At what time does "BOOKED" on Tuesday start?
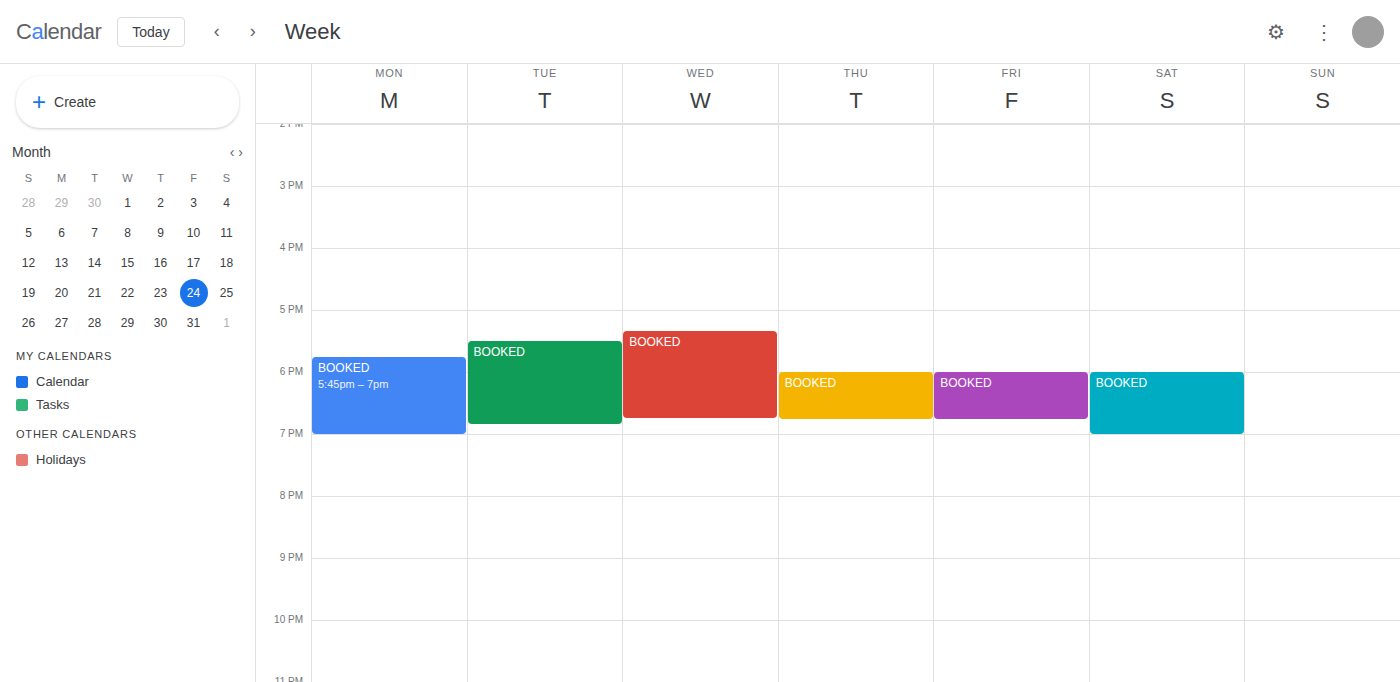
5:30 PM